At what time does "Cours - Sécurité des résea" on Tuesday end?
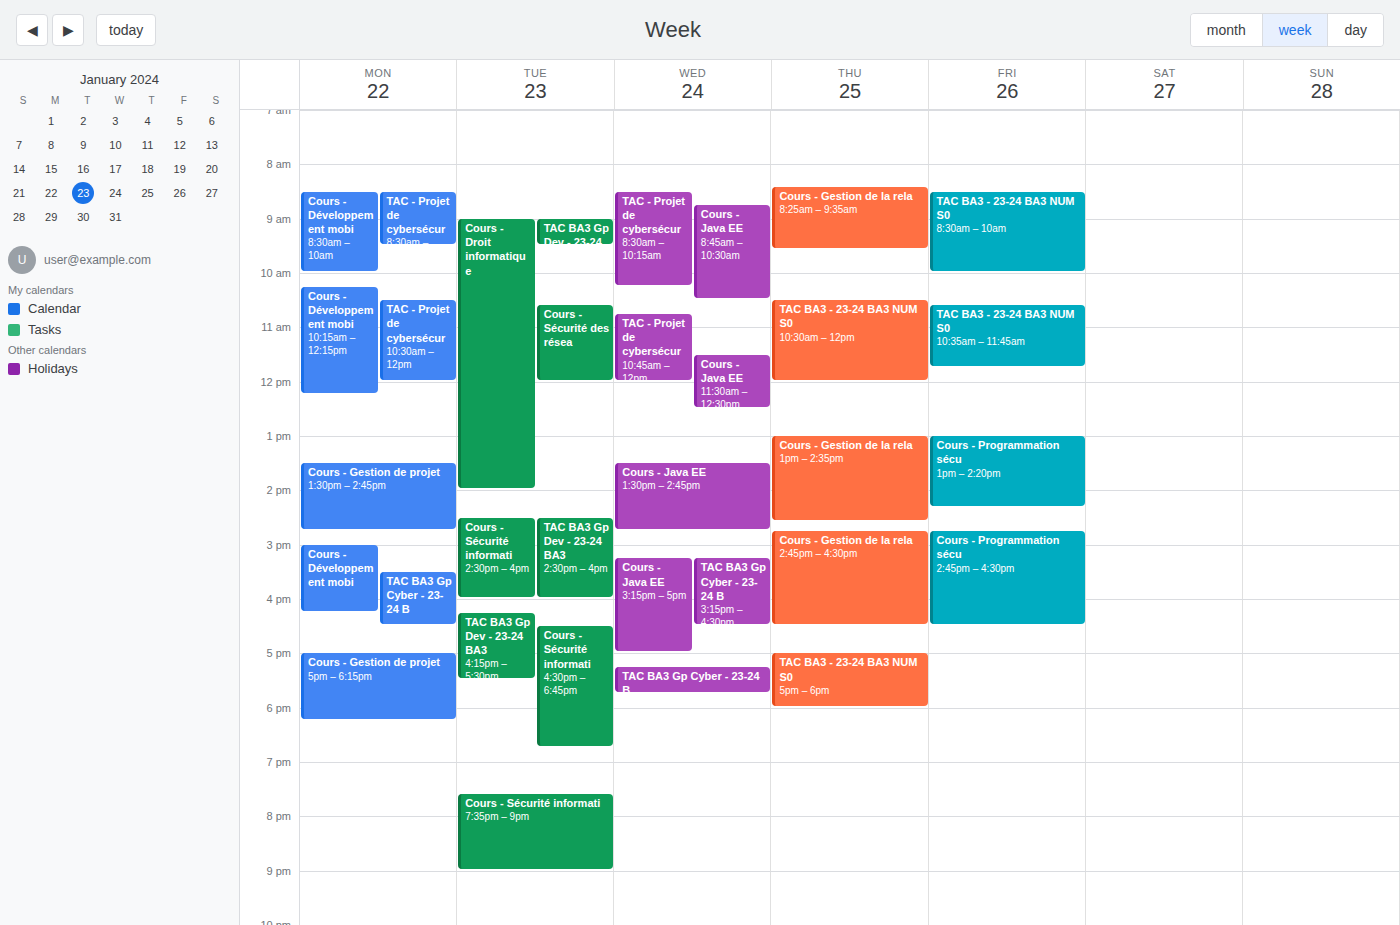
12:00